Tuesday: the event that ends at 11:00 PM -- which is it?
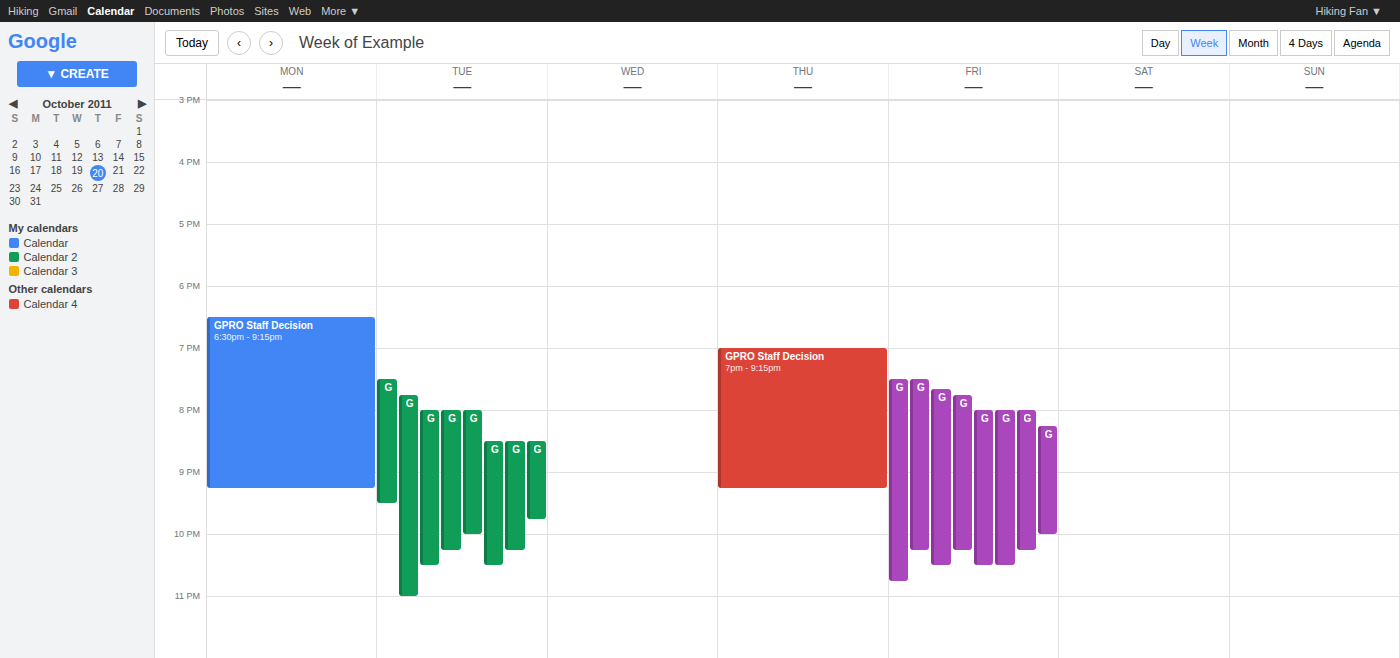
"GPRO Race #12 Monte Carlo"